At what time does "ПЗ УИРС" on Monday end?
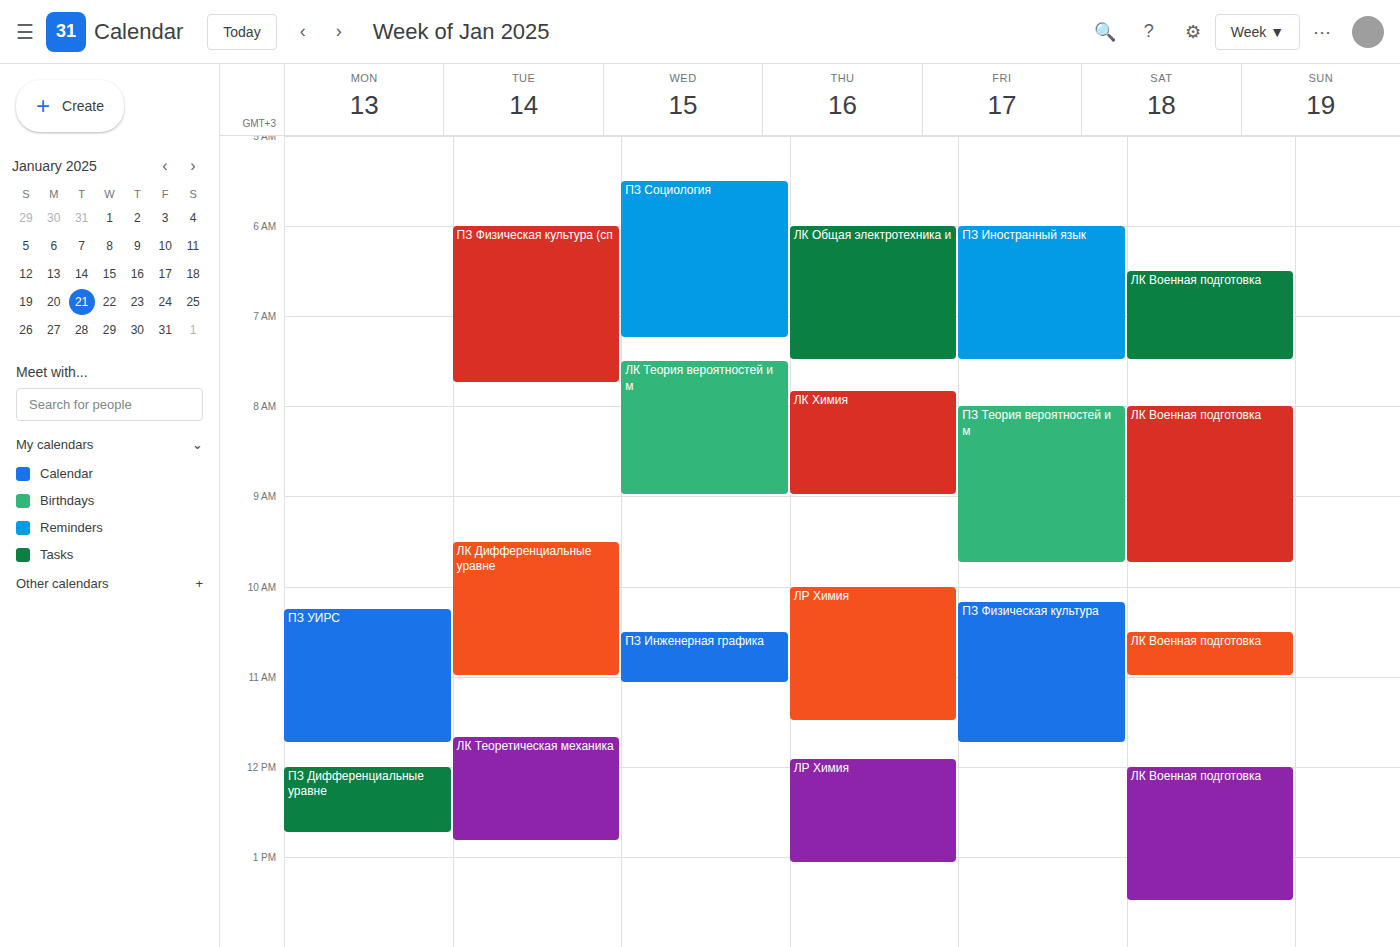
11:45 AM